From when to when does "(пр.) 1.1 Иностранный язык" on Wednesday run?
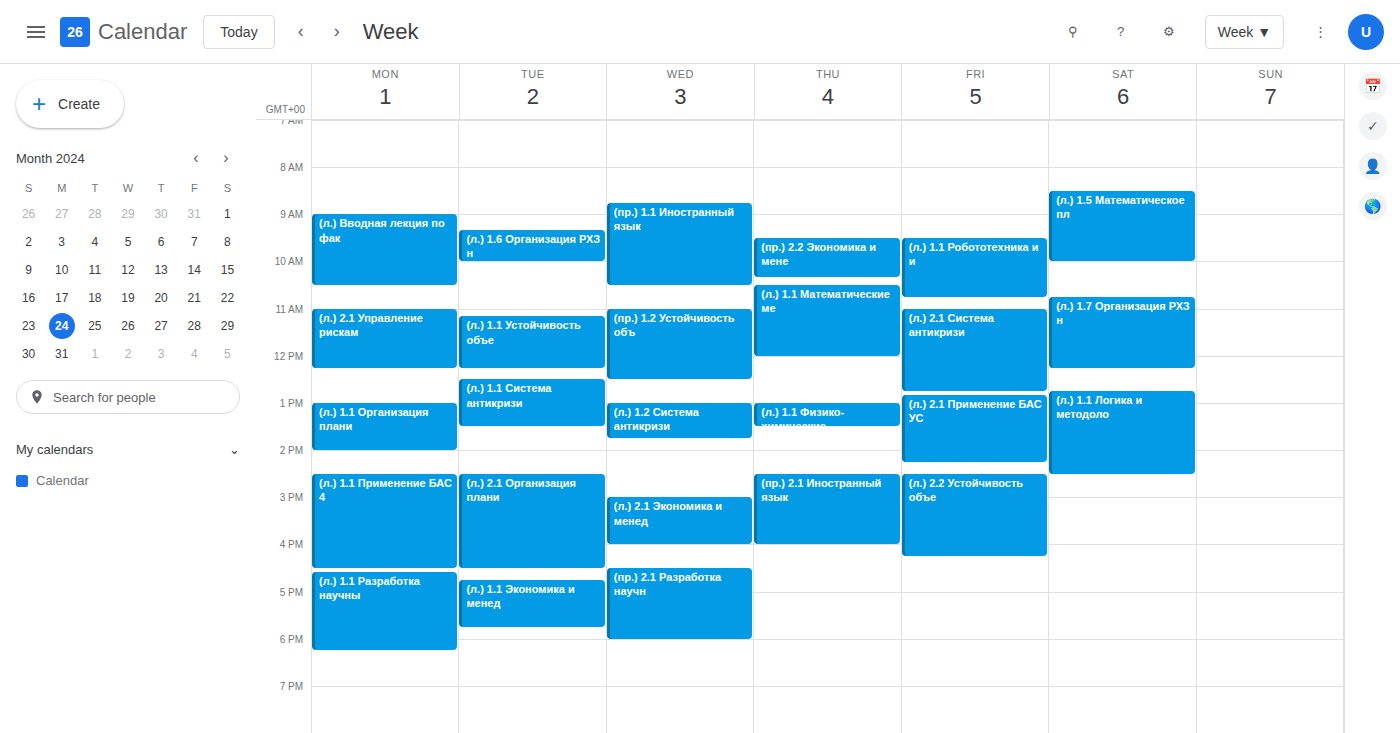
8:45 AM to 10:30 AM